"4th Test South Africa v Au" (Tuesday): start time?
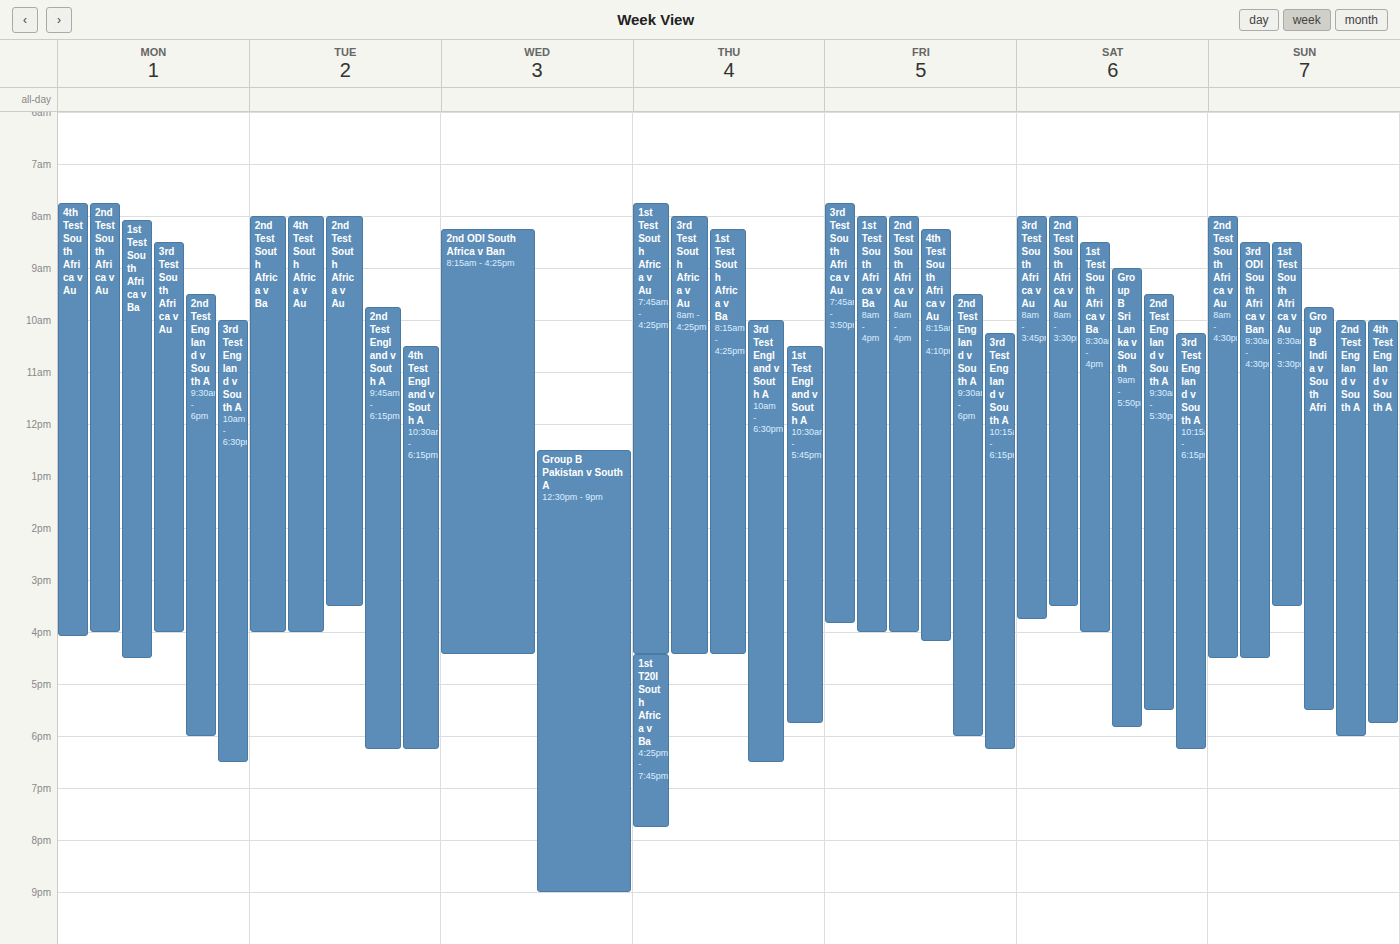
8:00 AM